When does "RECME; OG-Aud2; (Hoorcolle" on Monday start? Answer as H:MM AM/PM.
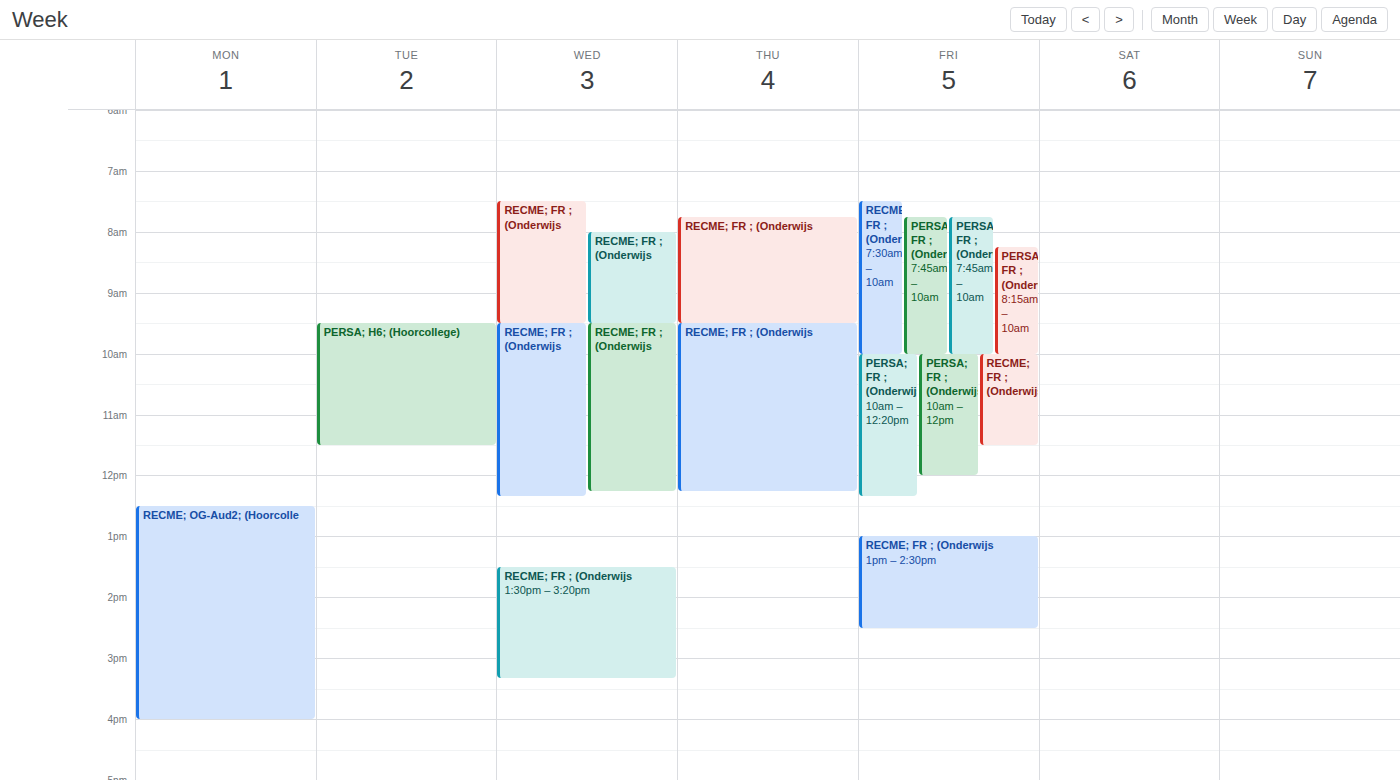
12:30 PM